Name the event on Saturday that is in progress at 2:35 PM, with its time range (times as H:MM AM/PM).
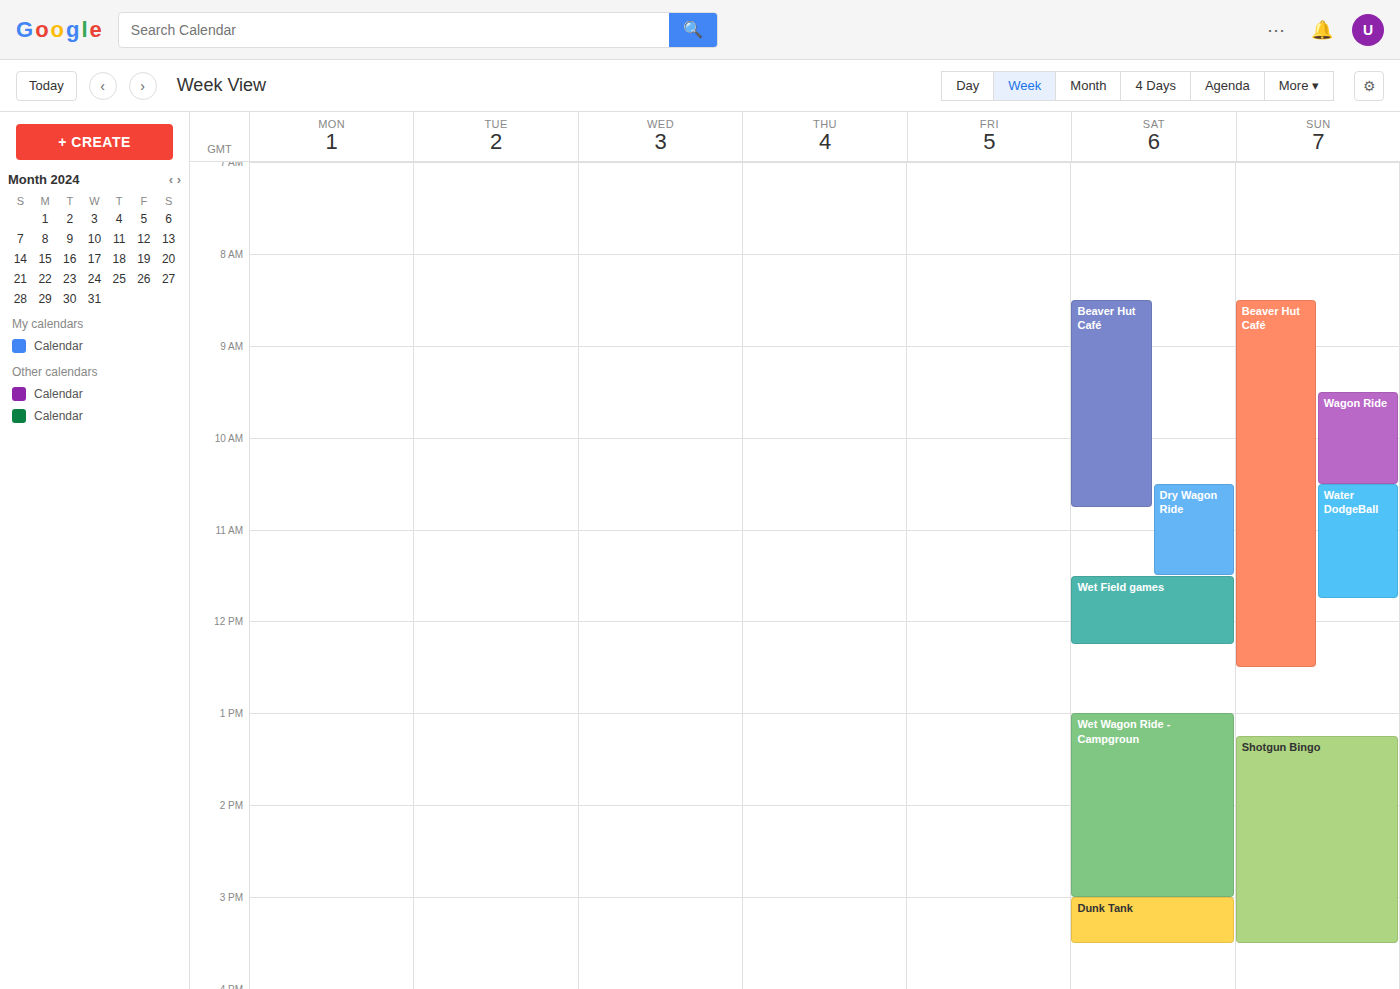
"Wet Wagon Ride - Campgroun", 1:00 PM to 3:00 PM